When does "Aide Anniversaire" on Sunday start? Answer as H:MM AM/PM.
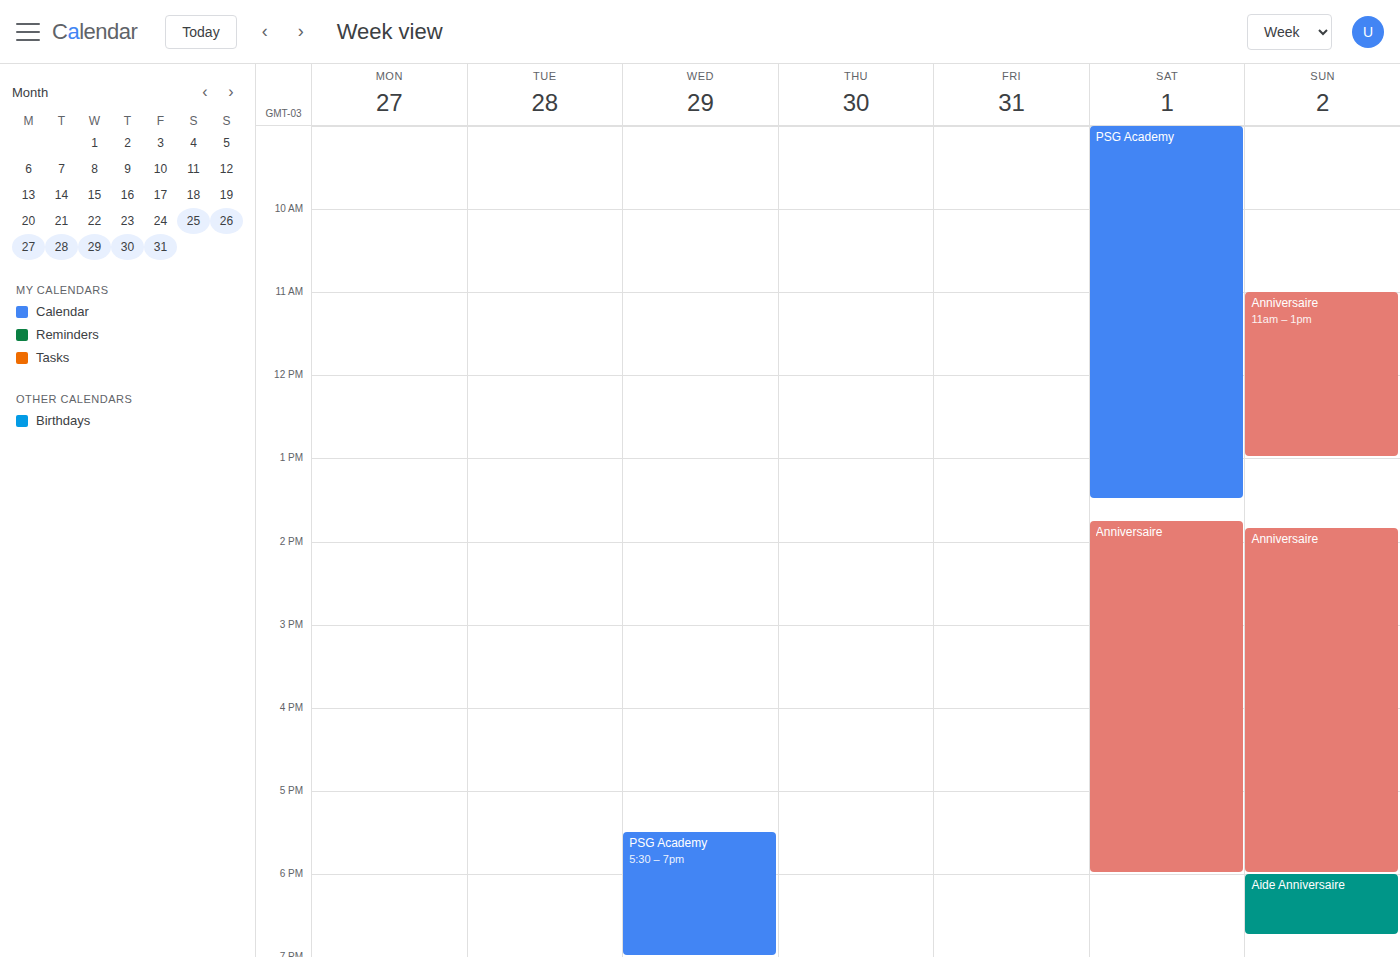
6:00 PM